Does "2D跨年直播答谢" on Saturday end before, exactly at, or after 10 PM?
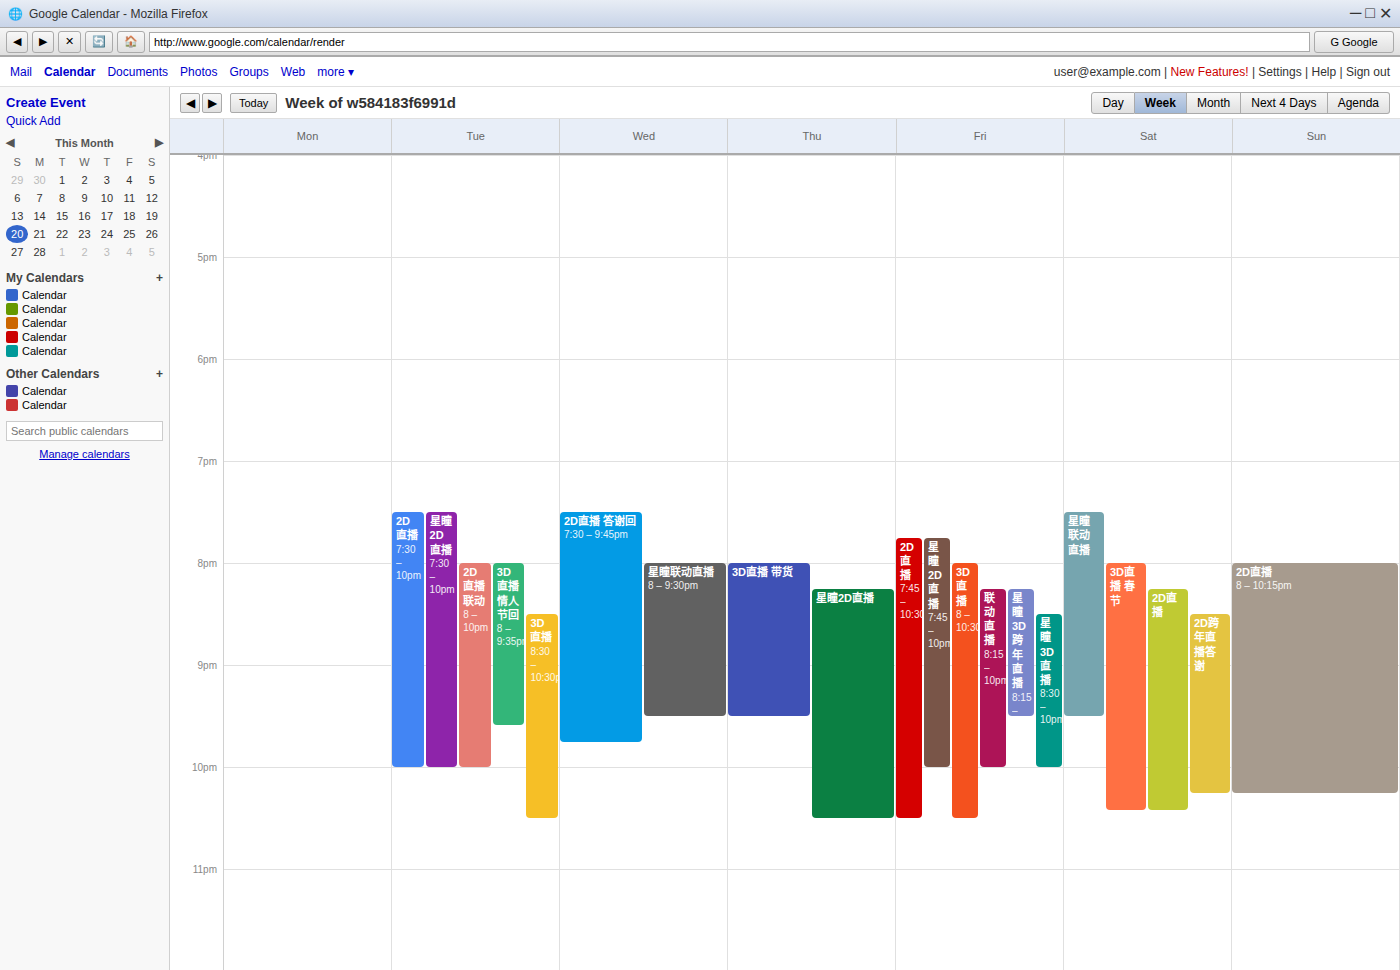
10:15 PM -- after 10 PM, 15 minutes below the 10 PM line.